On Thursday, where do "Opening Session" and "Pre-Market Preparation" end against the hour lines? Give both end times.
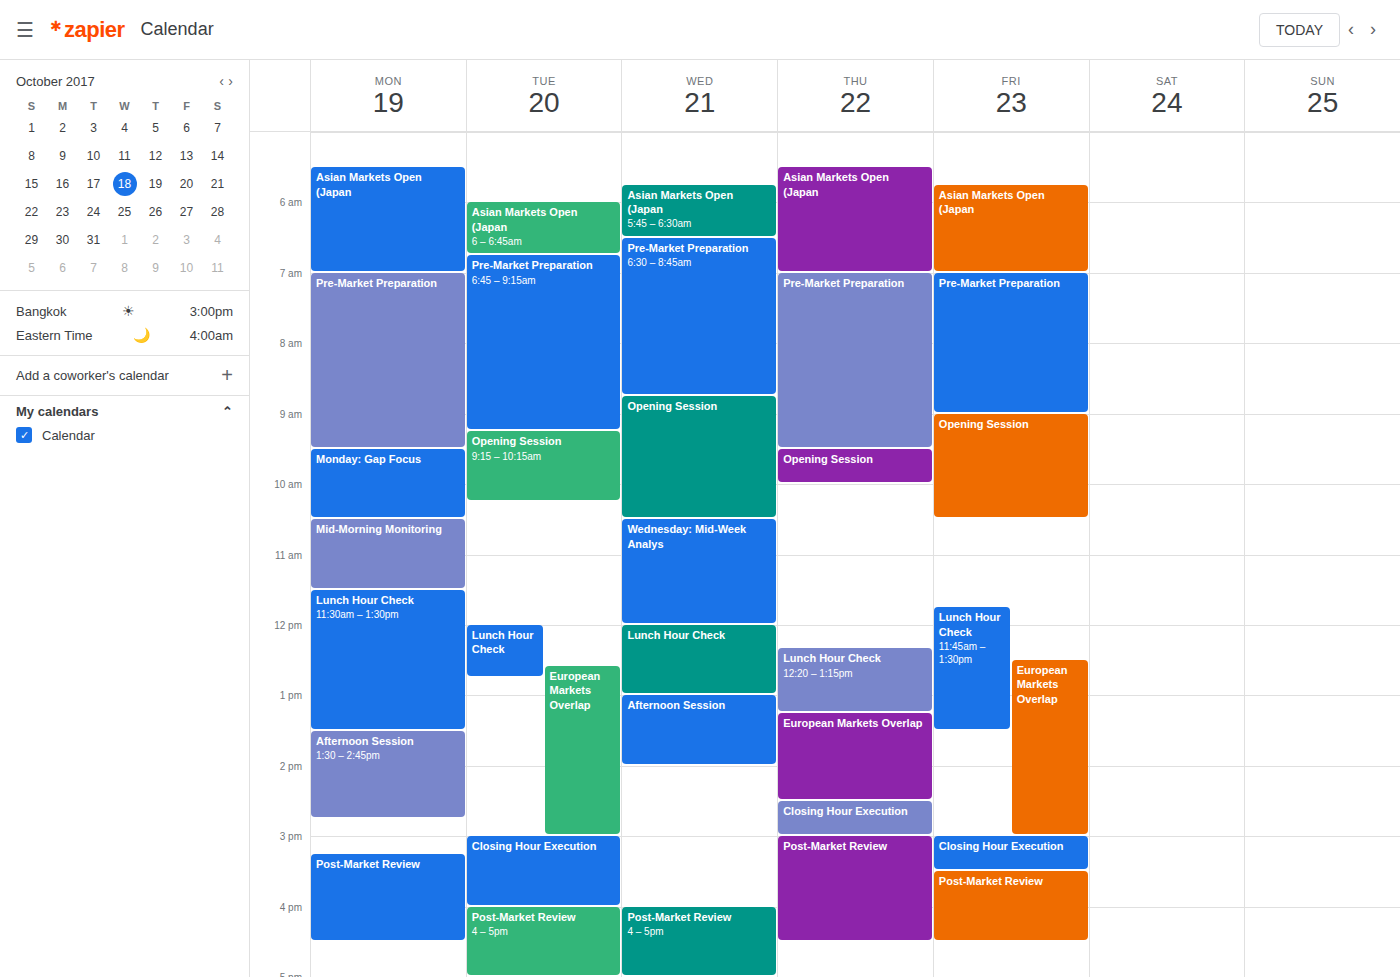
"Opening Session": 10:00 AM, exactly on the 10 AM line. "Pre-Market Preparation": 9:30 AM, halfway between the 9 AM and 10 AM lines.